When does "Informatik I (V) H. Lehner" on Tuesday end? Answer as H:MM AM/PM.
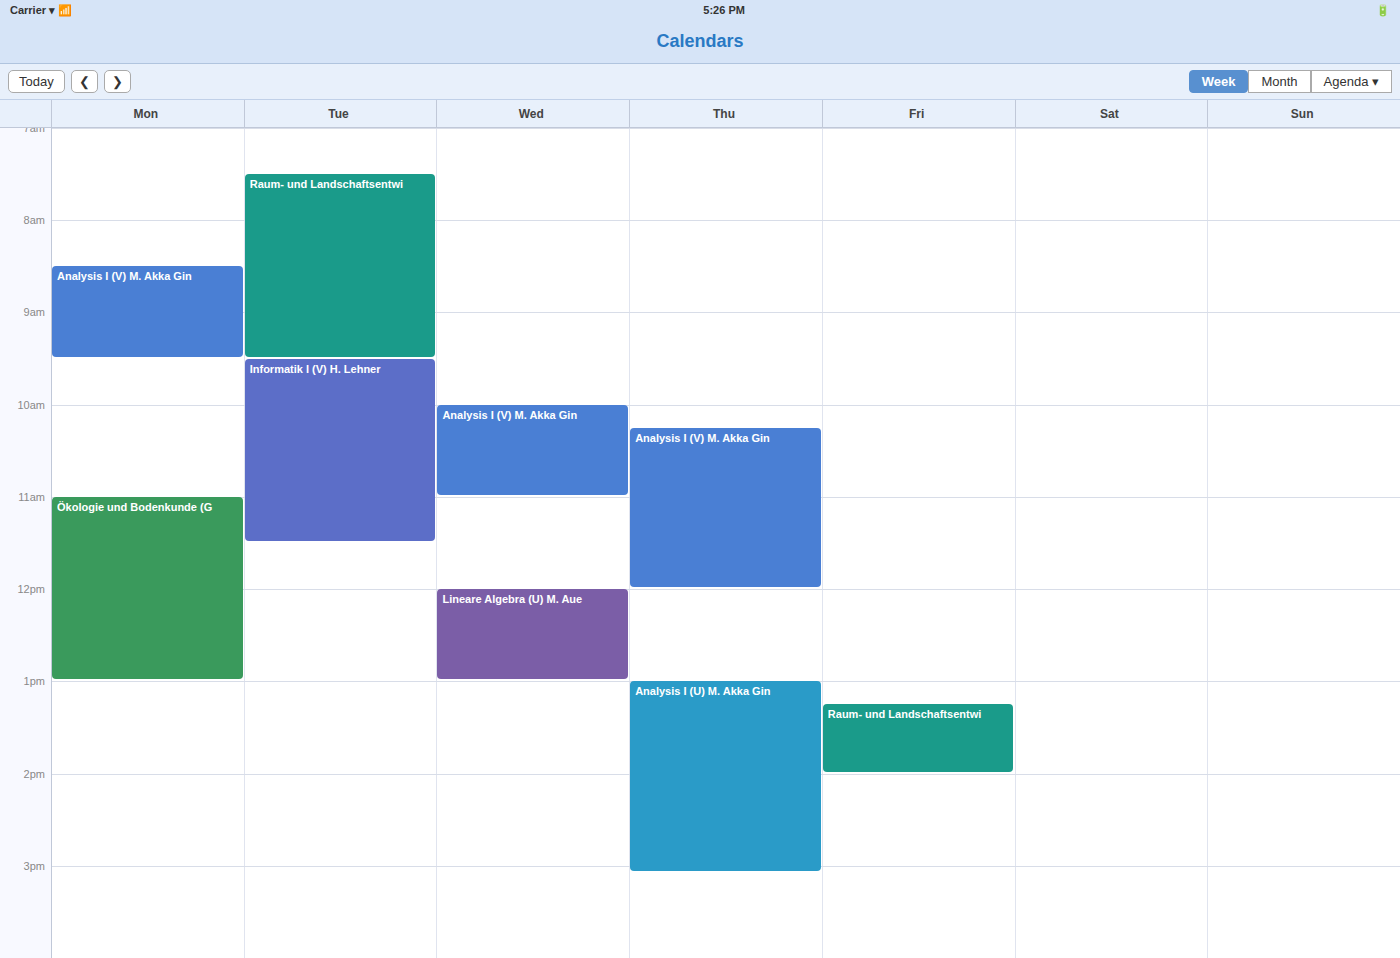
11:30 AM